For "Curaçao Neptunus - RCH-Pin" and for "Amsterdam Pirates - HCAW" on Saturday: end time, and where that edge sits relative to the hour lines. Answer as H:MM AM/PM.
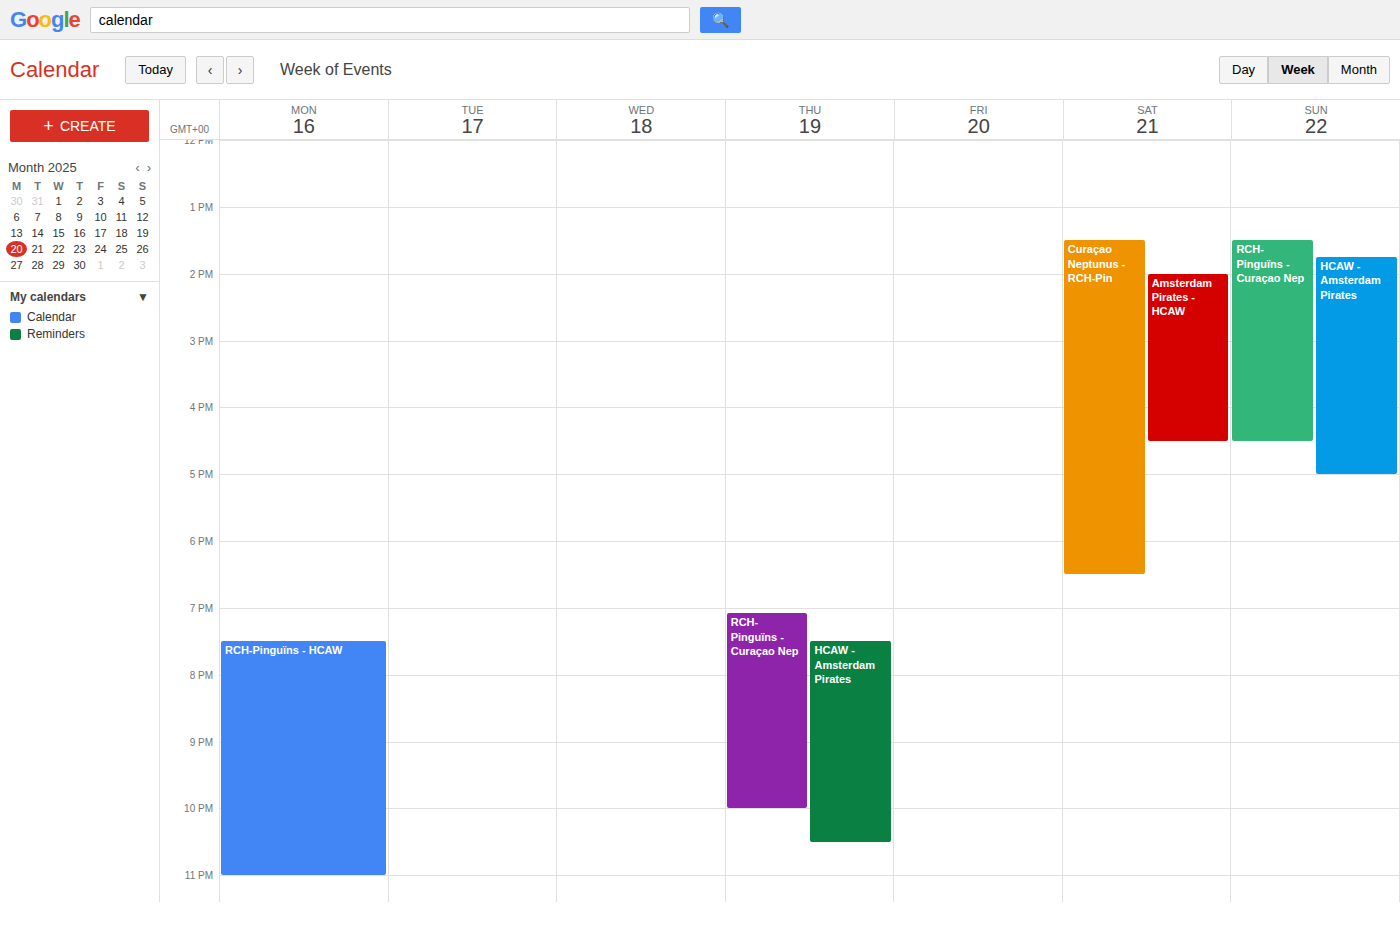
"Curaçao Neptunus - RCH-Pin": 6:30 PM, halfway between the 6 PM and 7 PM lines. "Amsterdam Pirates - HCAW": 4:30 PM, halfway between the 4 PM and 5 PM lines.